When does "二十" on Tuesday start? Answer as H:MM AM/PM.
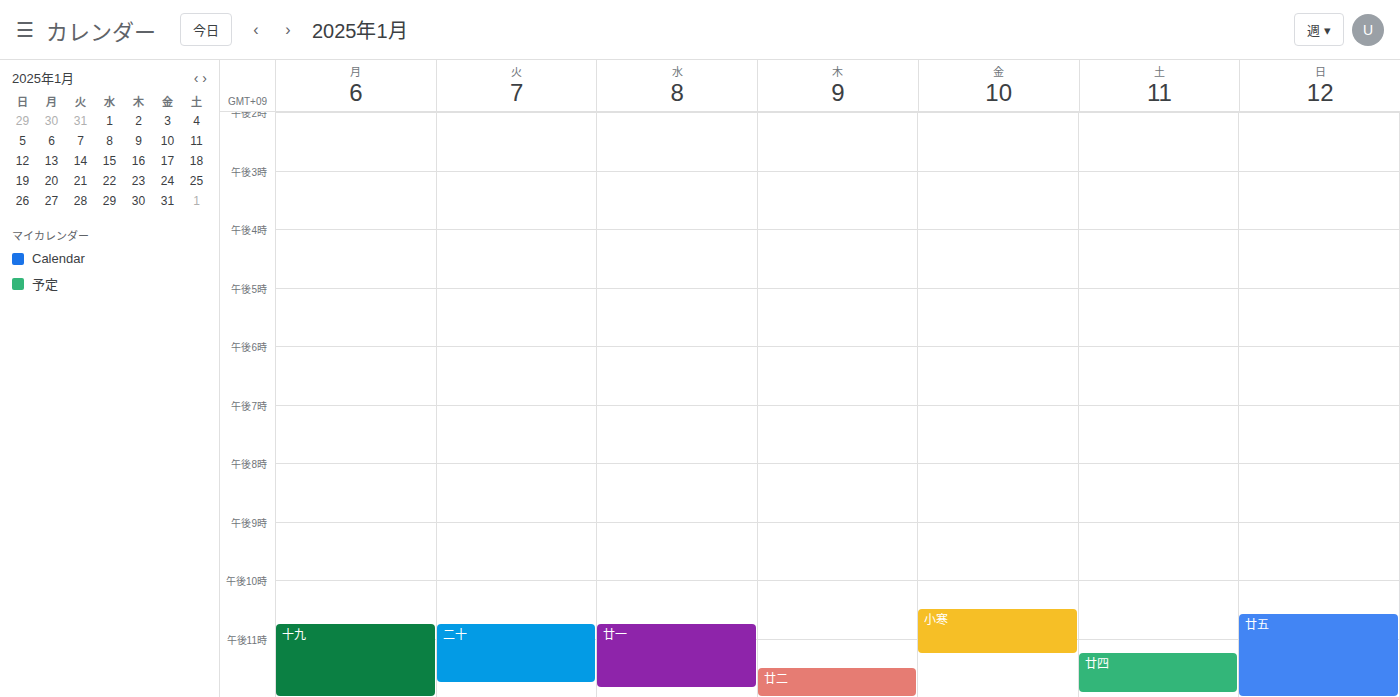
10:45 PM